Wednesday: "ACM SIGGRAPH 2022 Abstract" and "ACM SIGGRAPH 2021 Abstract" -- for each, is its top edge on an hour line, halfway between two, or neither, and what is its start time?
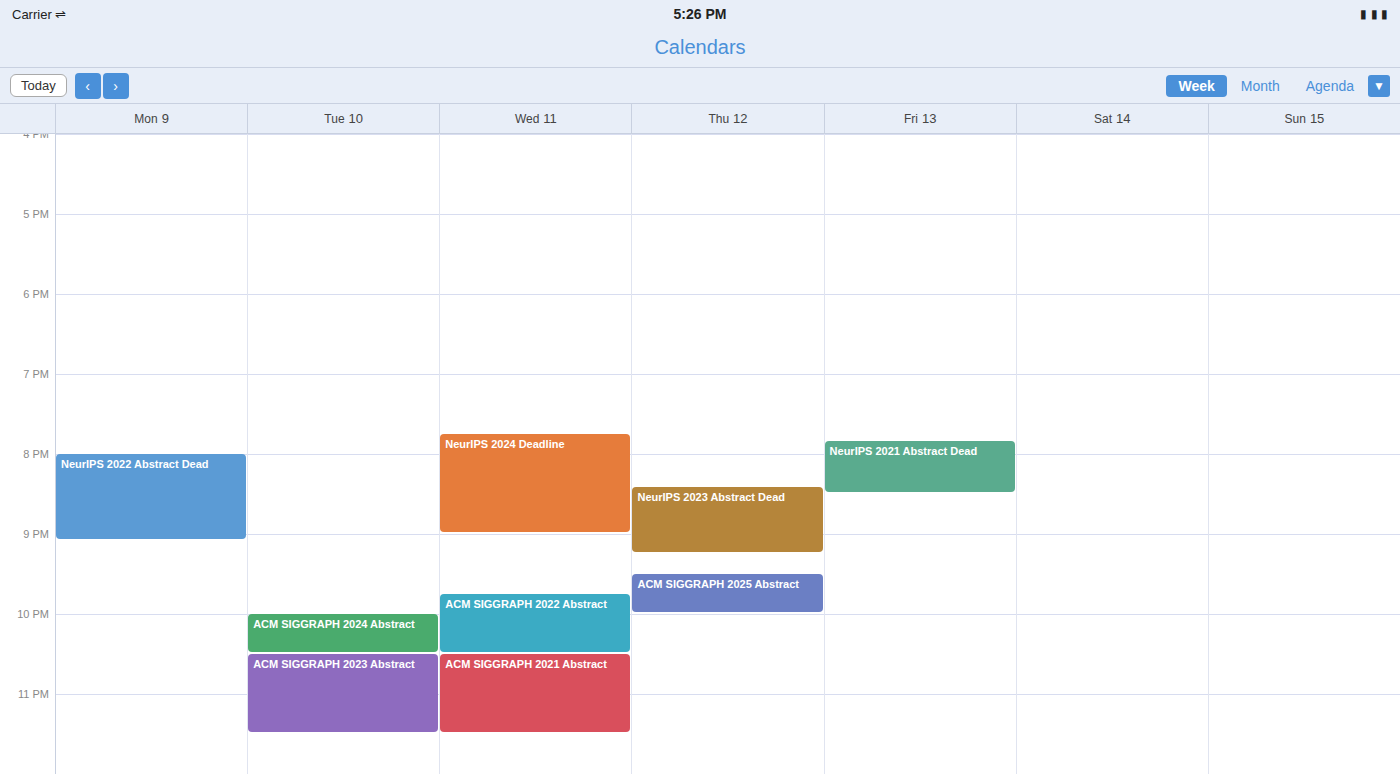
"ACM SIGGRAPH 2022 Abstract": 21:45, neither: three quarters of the way from the 21:00 line to the 22:00 line. "ACM SIGGRAPH 2021 Abstract": 22:30, halfway between the 22:00 and 23:00 lines.